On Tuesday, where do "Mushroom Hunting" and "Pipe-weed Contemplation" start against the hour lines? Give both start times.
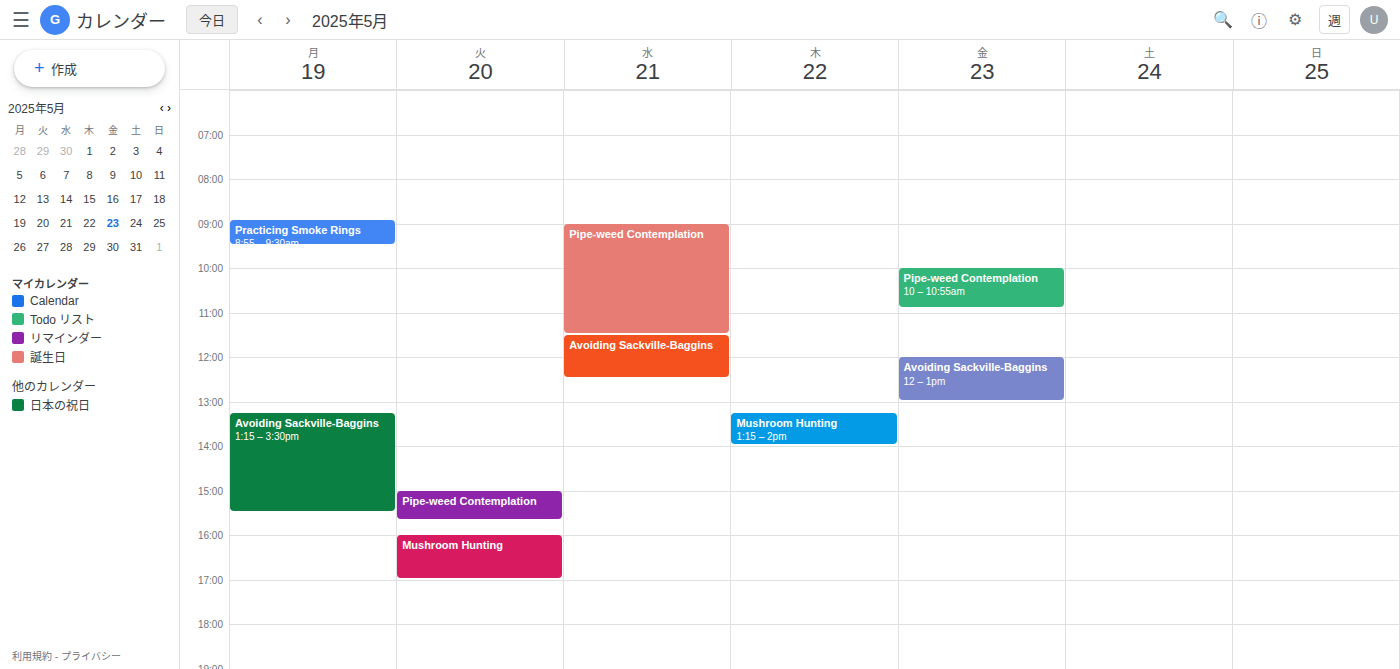
"Mushroom Hunting": 4:00 PM, exactly on the 4 PM line. "Pipe-weed Contemplation": 3:00 PM, exactly on the 3 PM line.